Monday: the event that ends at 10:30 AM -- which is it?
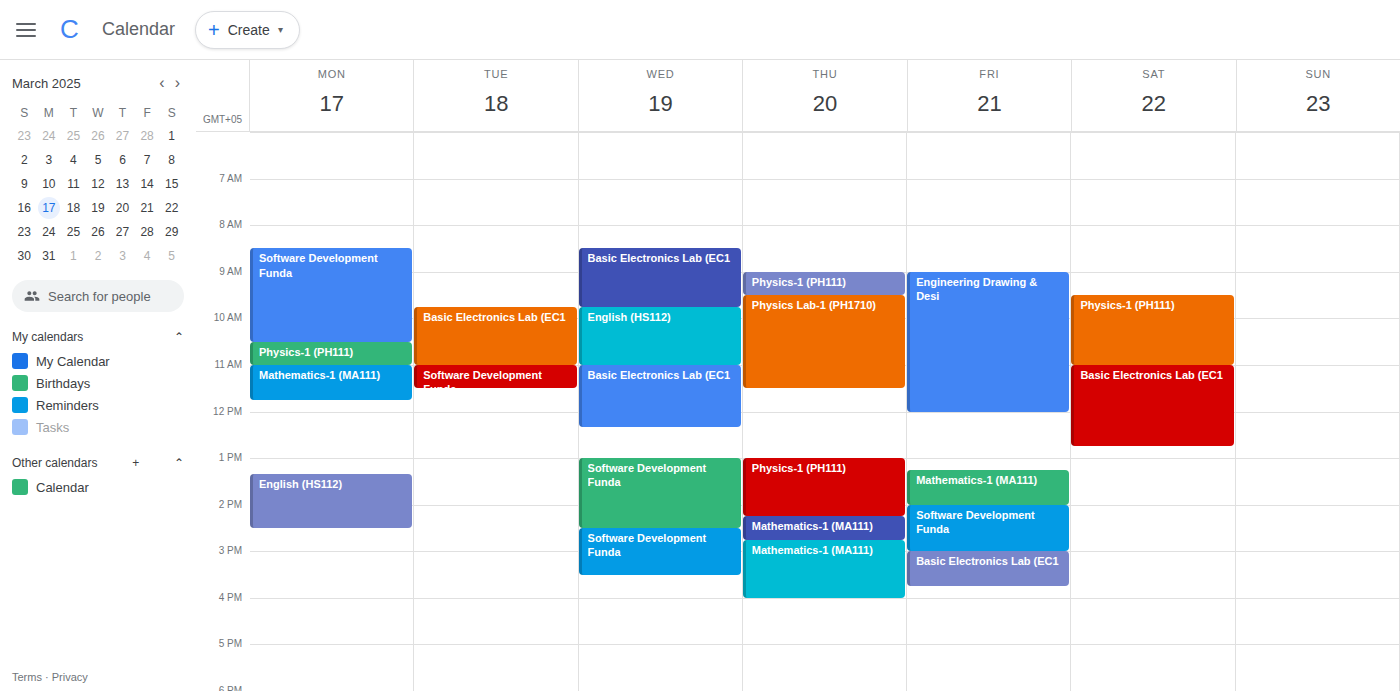
"Software Development Funda"